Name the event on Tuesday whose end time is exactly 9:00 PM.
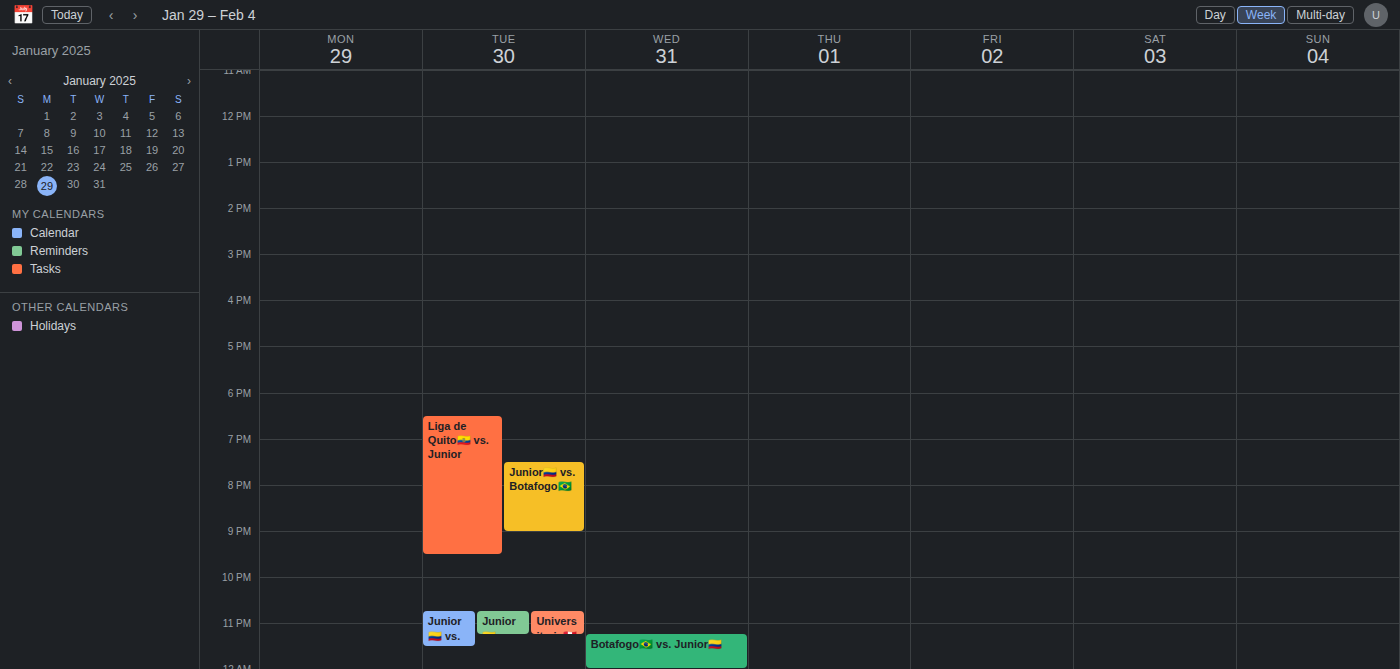
"Junior🇨🇴 vs. Botafogo🇧🇷"